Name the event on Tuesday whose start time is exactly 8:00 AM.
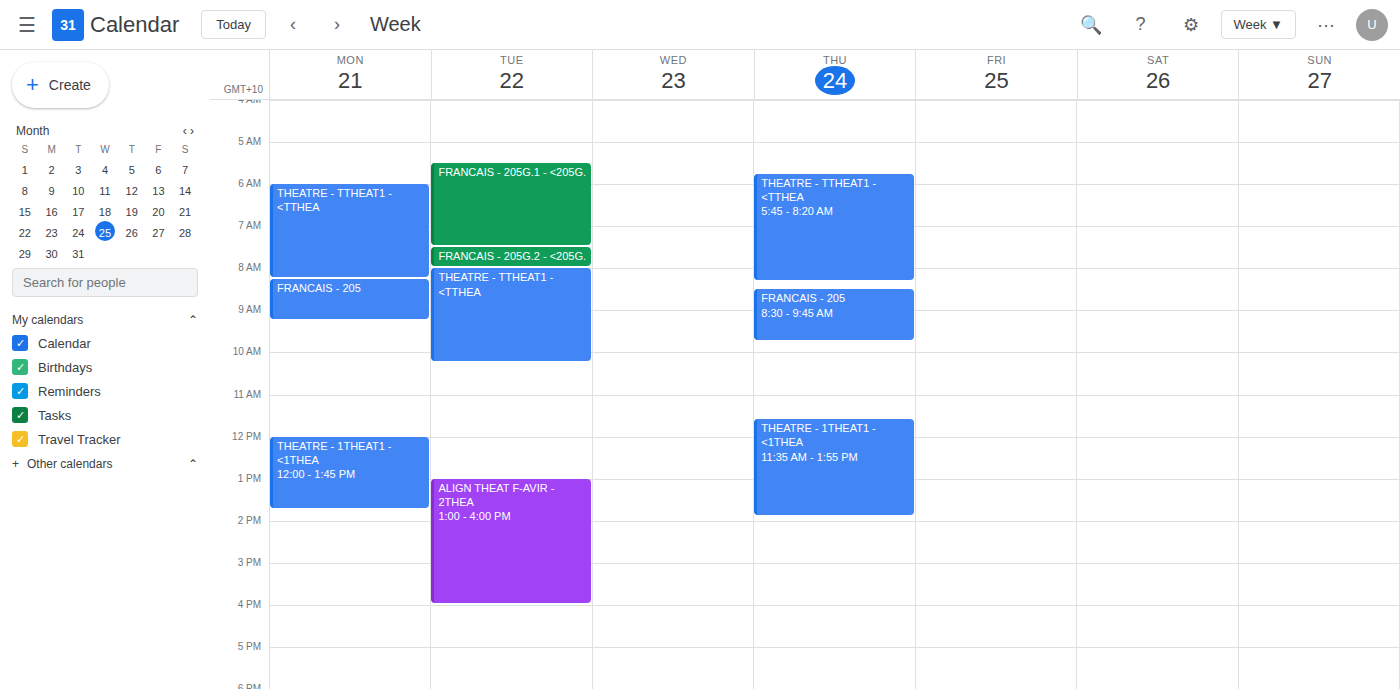
"THEATRE - TTHEAT1 - <TTHEA"